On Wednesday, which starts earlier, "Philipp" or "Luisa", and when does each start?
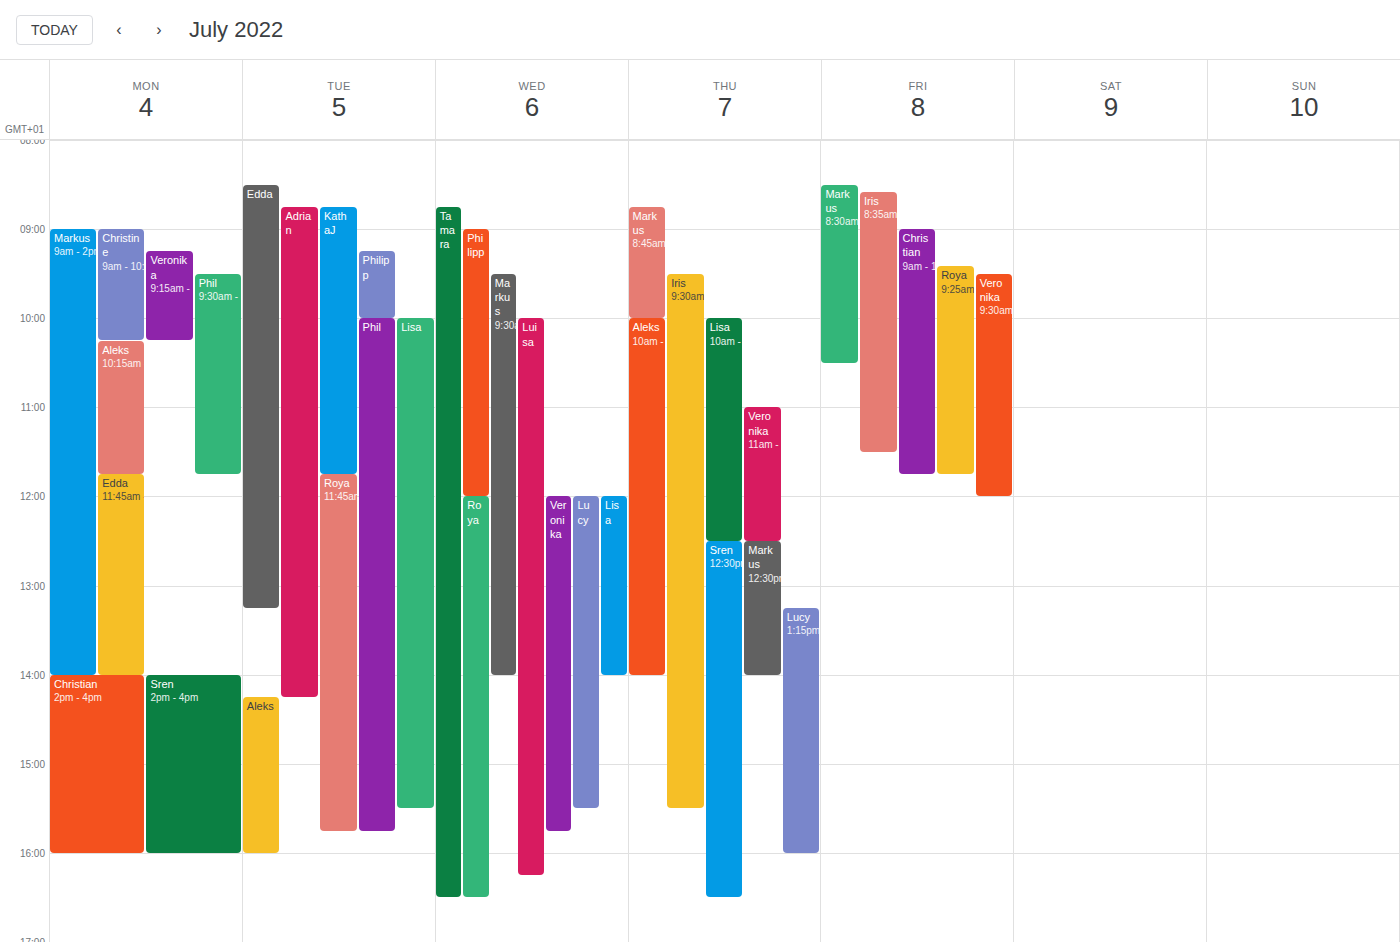
"Philipp" 9:00 AM; "Luisa" 10:00 AM.